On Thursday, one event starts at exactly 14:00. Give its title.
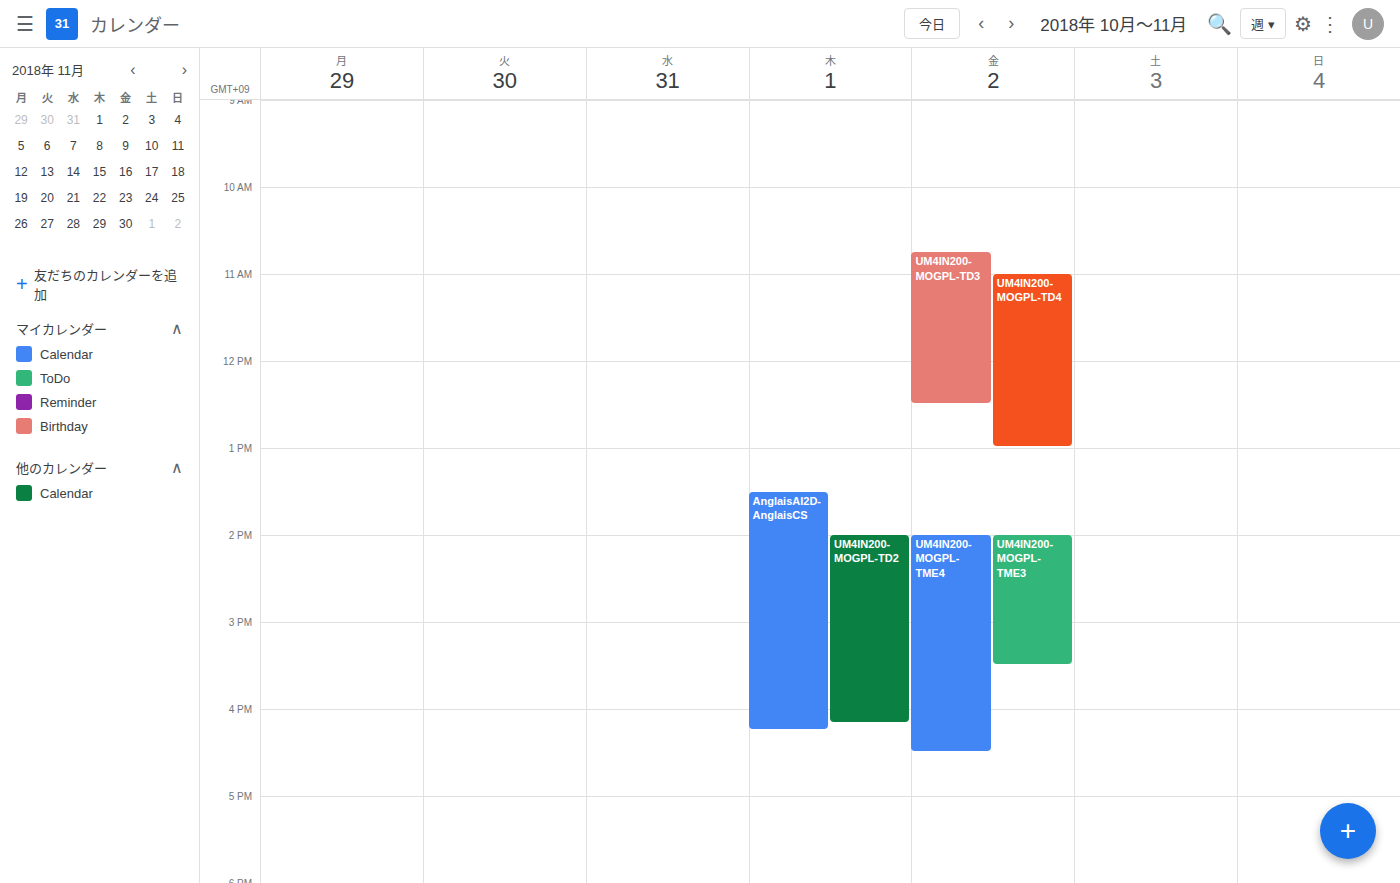
"UM4IN200-MOGPL-TD2"